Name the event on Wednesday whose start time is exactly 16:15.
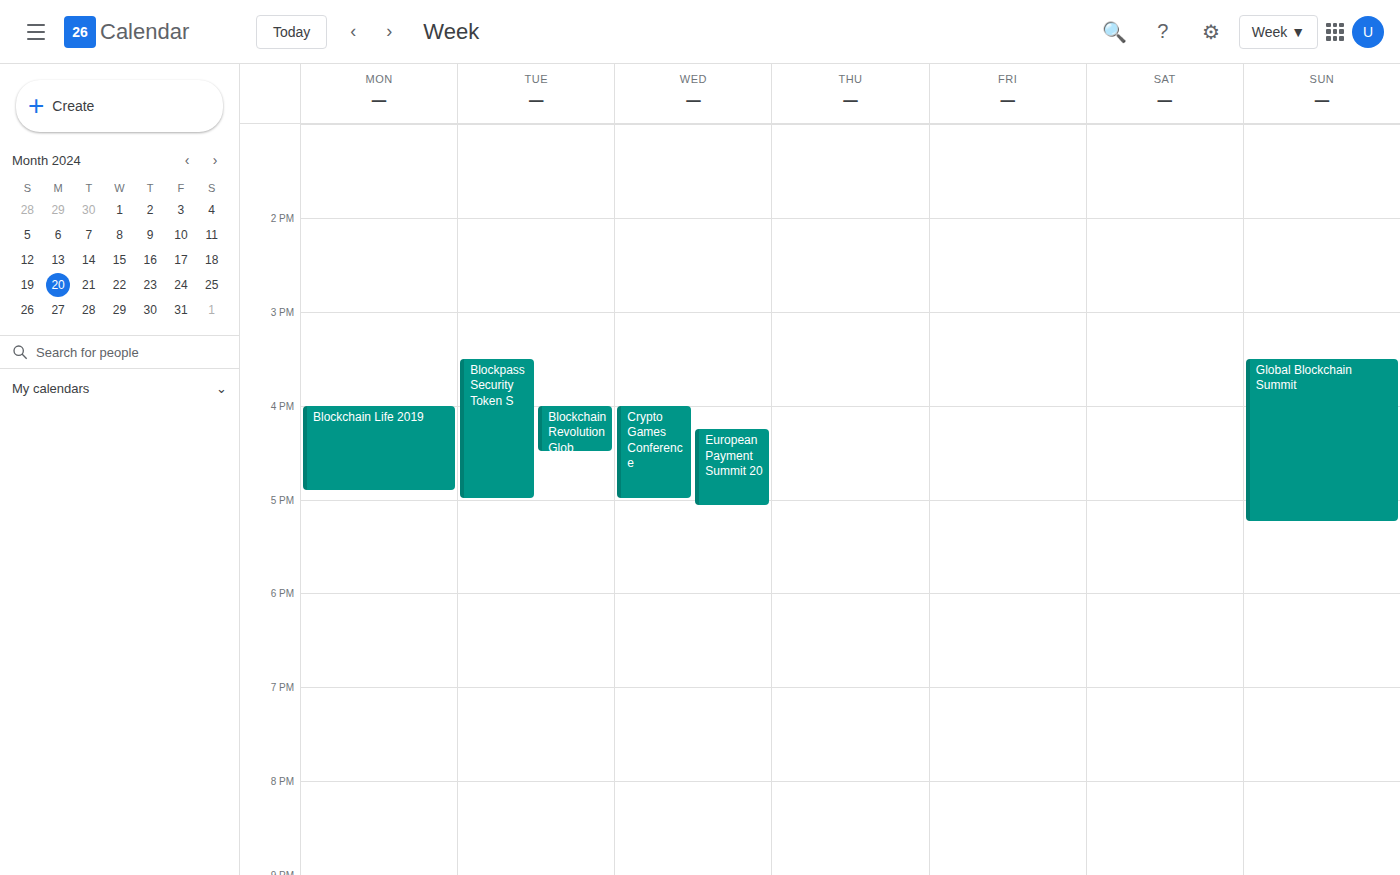
"European Payment Summit 20"